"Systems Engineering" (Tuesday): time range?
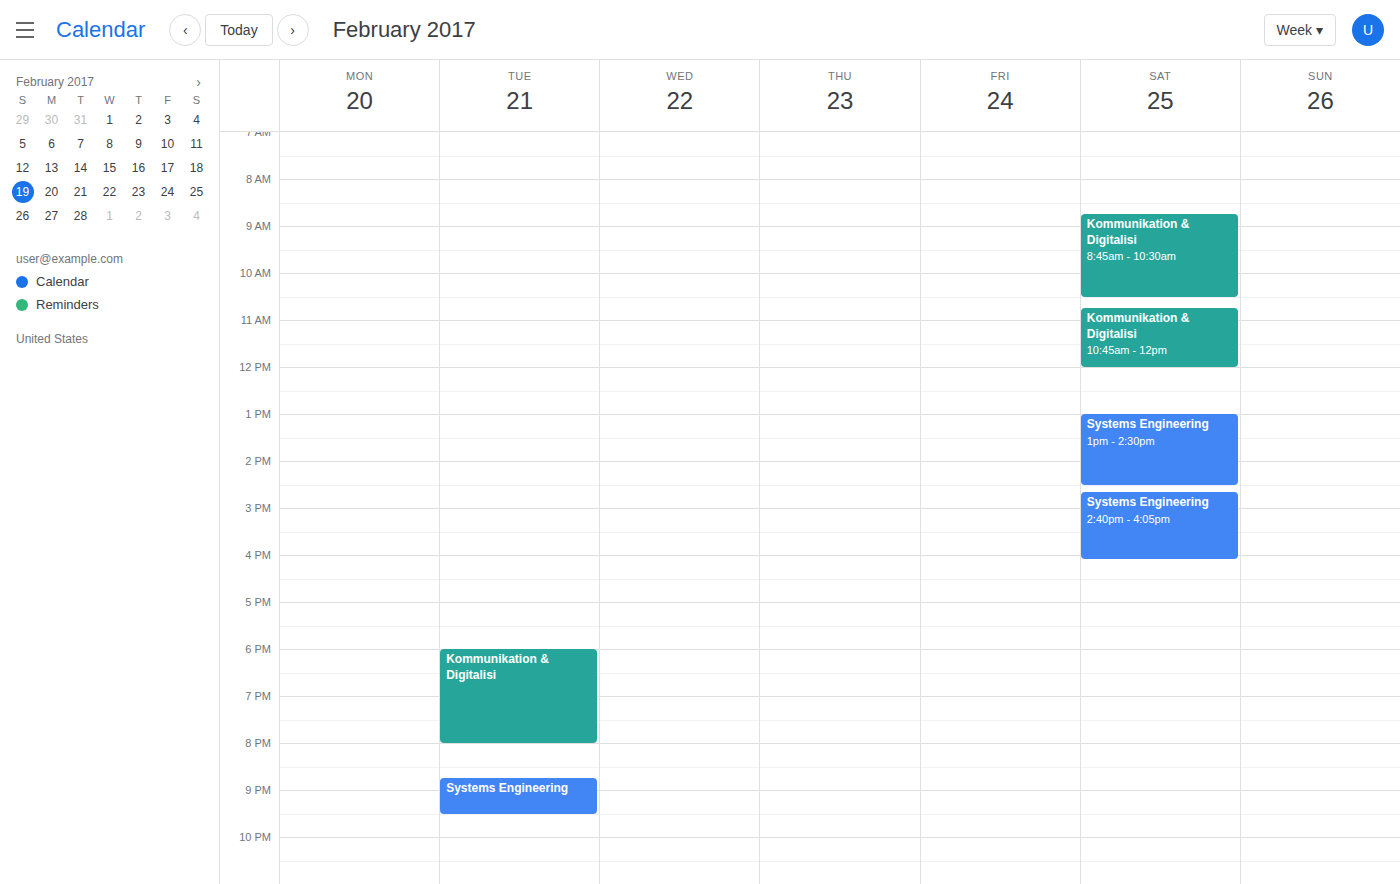
8:45 PM to 9:30 PM